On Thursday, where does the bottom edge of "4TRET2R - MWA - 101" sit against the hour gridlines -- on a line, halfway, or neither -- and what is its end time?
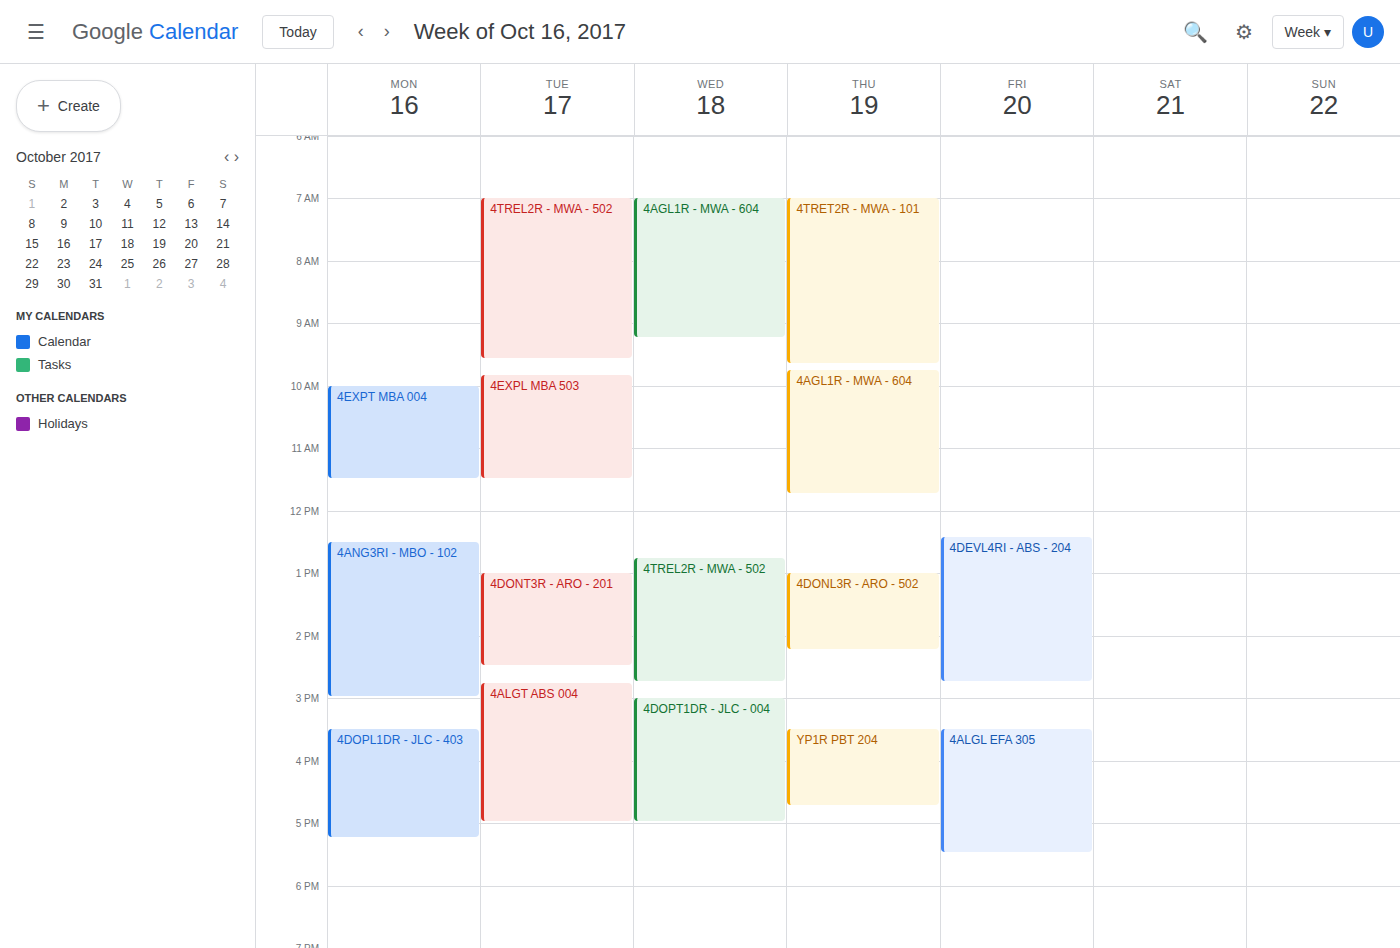
9:40 AM -- neither: 40 minutes below the 9 AM line and 20 minutes above the 10 AM line.